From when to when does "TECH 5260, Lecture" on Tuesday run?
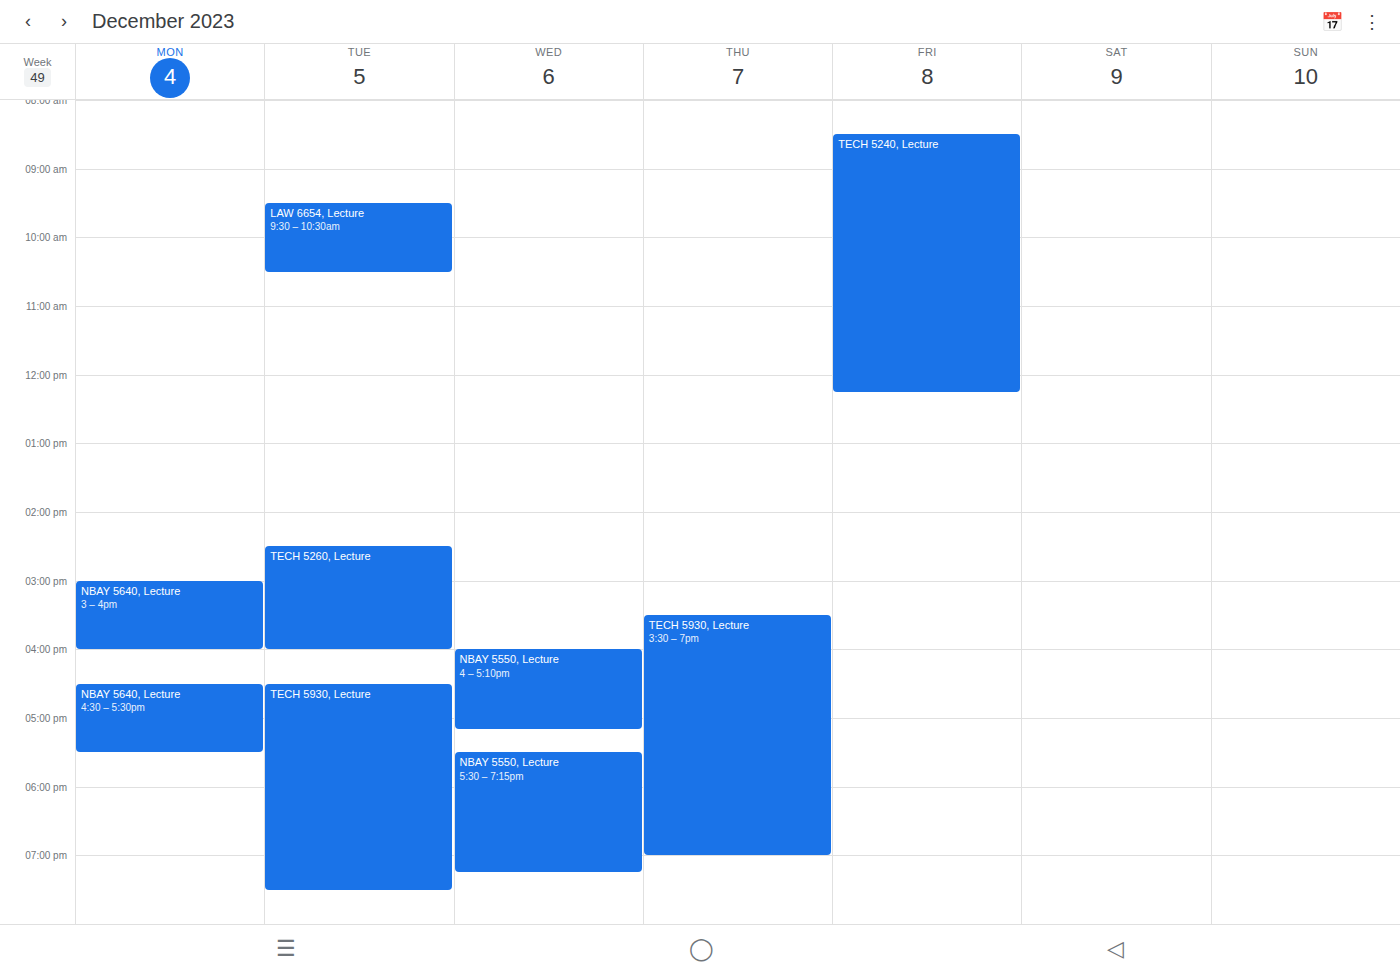
2:30 PM to 4:00 PM